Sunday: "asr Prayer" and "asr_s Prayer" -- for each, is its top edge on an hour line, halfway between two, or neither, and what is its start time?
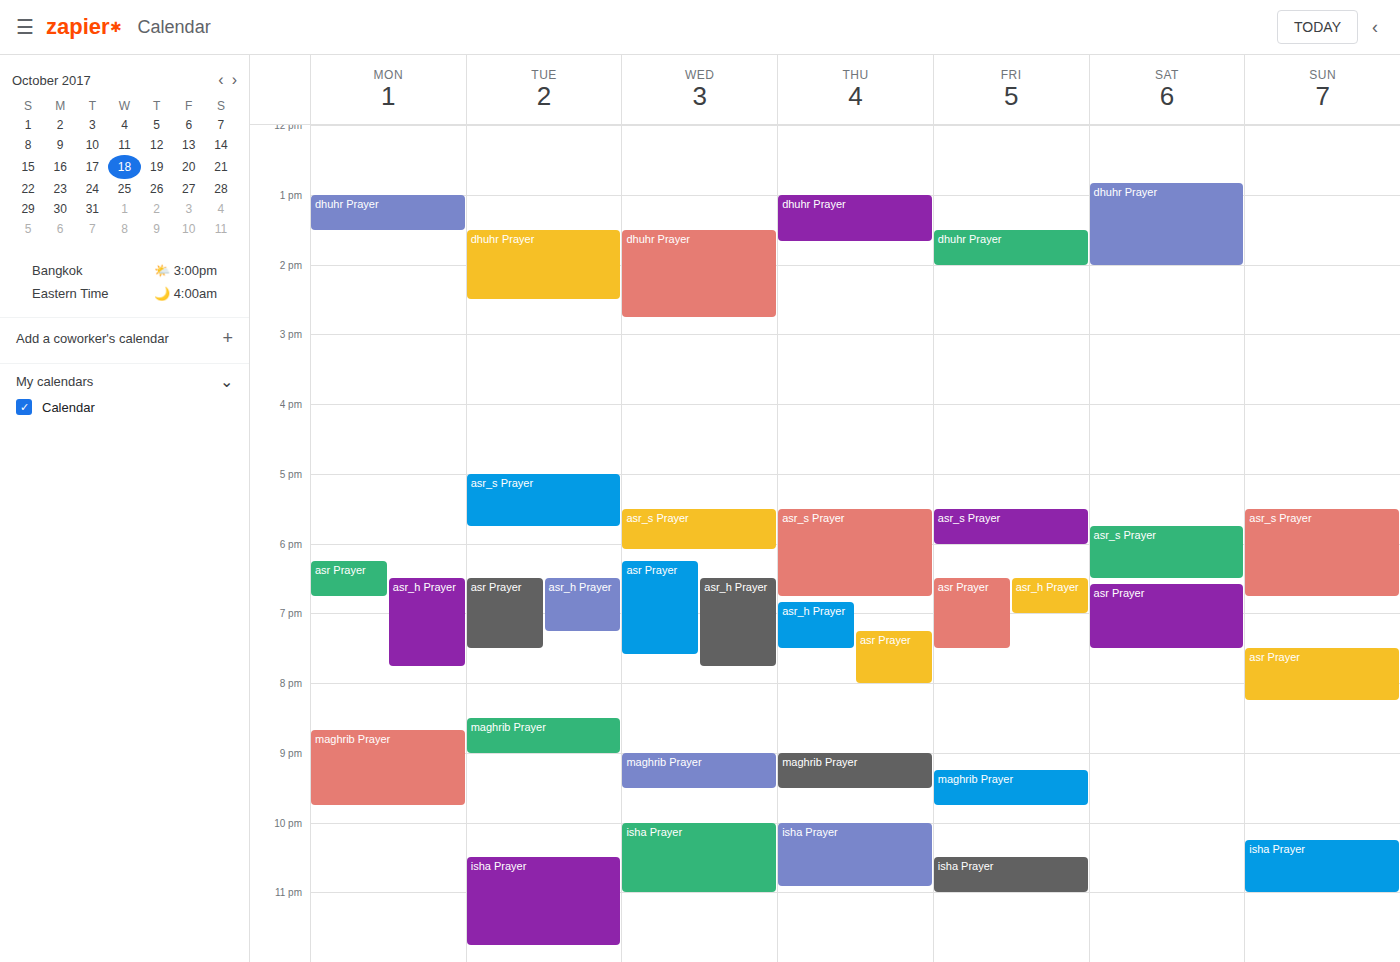
"asr Prayer": 7:30 PM, halfway between the 7 PM and 8 PM lines. "asr_s Prayer": 5:30 PM, halfway between the 5 PM and 6 PM lines.